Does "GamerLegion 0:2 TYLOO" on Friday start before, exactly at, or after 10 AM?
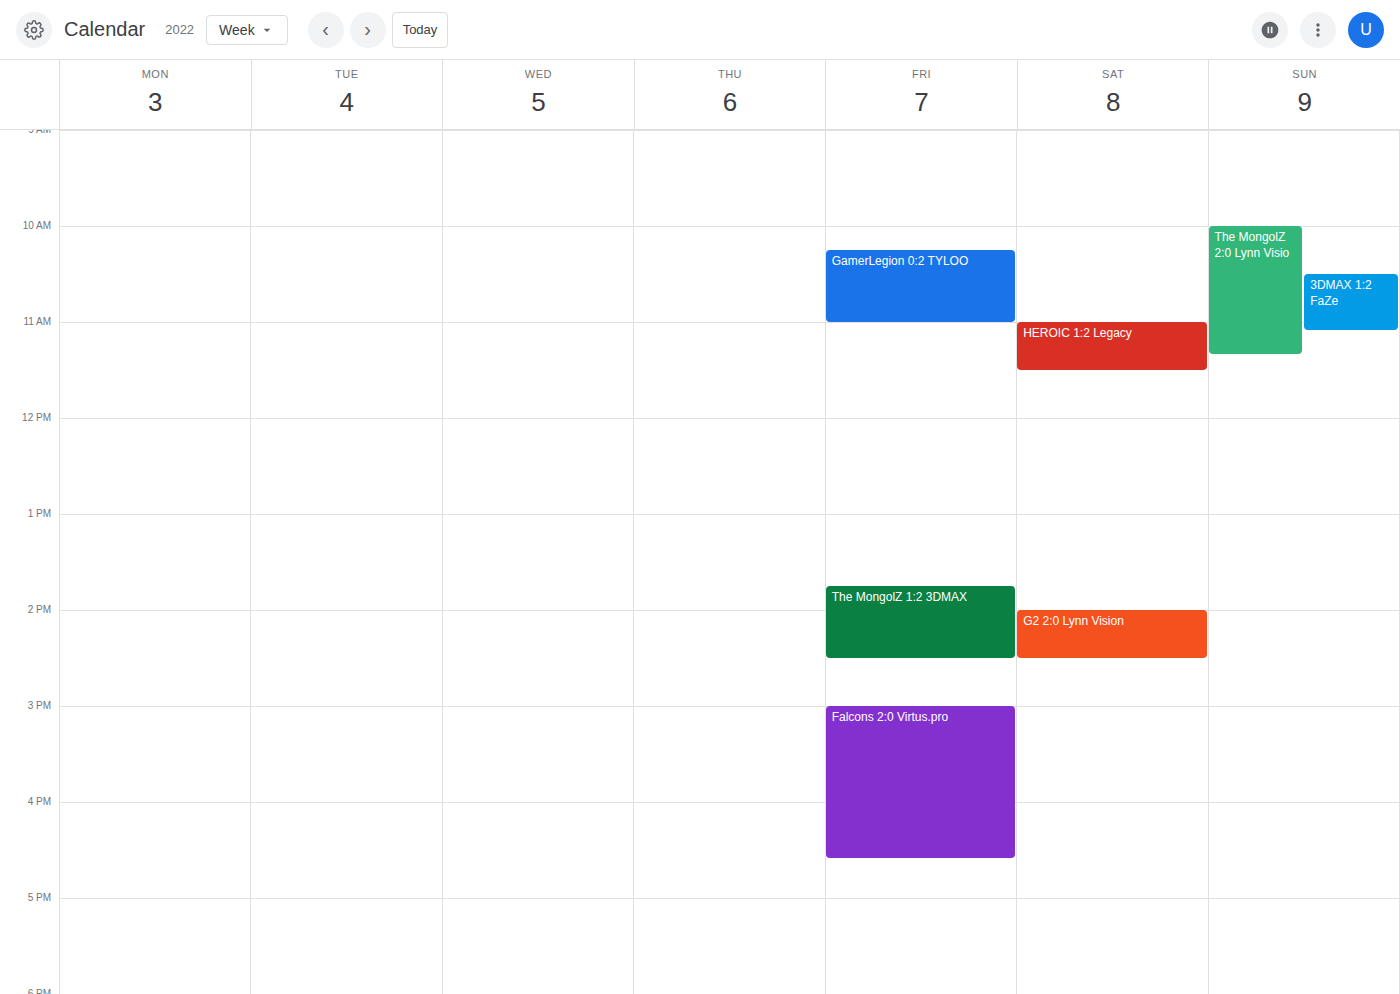
10:15 AM -- after 10 AM, 15 minutes below the 10 AM line.